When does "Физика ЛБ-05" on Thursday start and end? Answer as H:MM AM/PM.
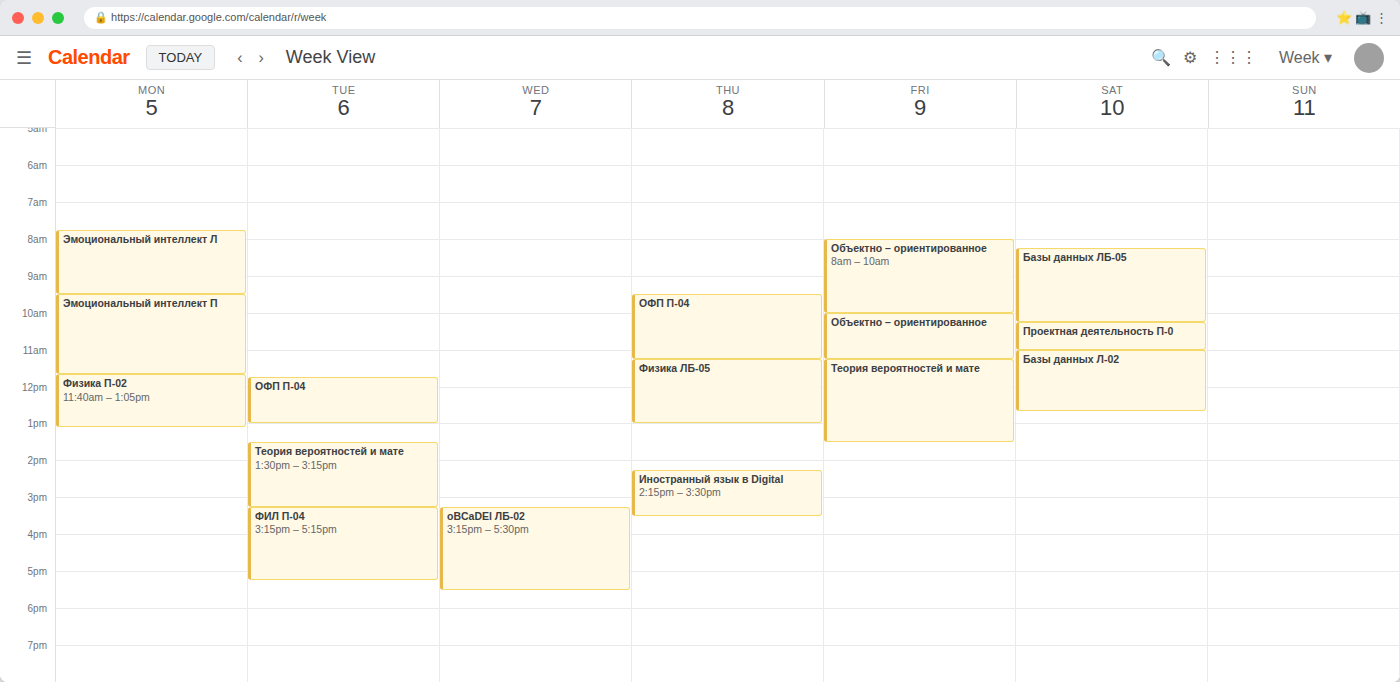
11:15 AM to 1:00 PM